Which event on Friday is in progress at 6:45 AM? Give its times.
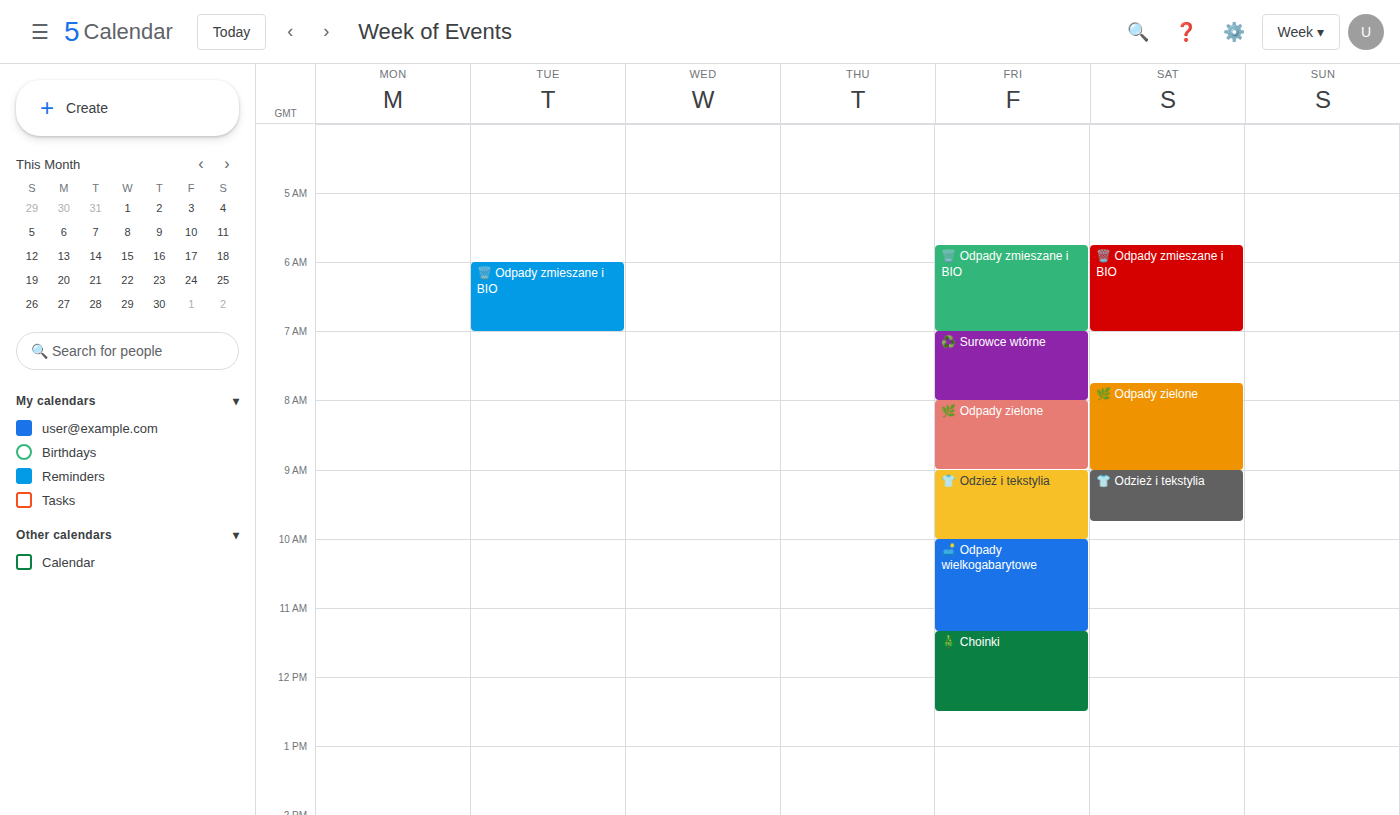
"🗑️ Odpady zmieszane i BIO", 5:45 AM to 7:00 AM